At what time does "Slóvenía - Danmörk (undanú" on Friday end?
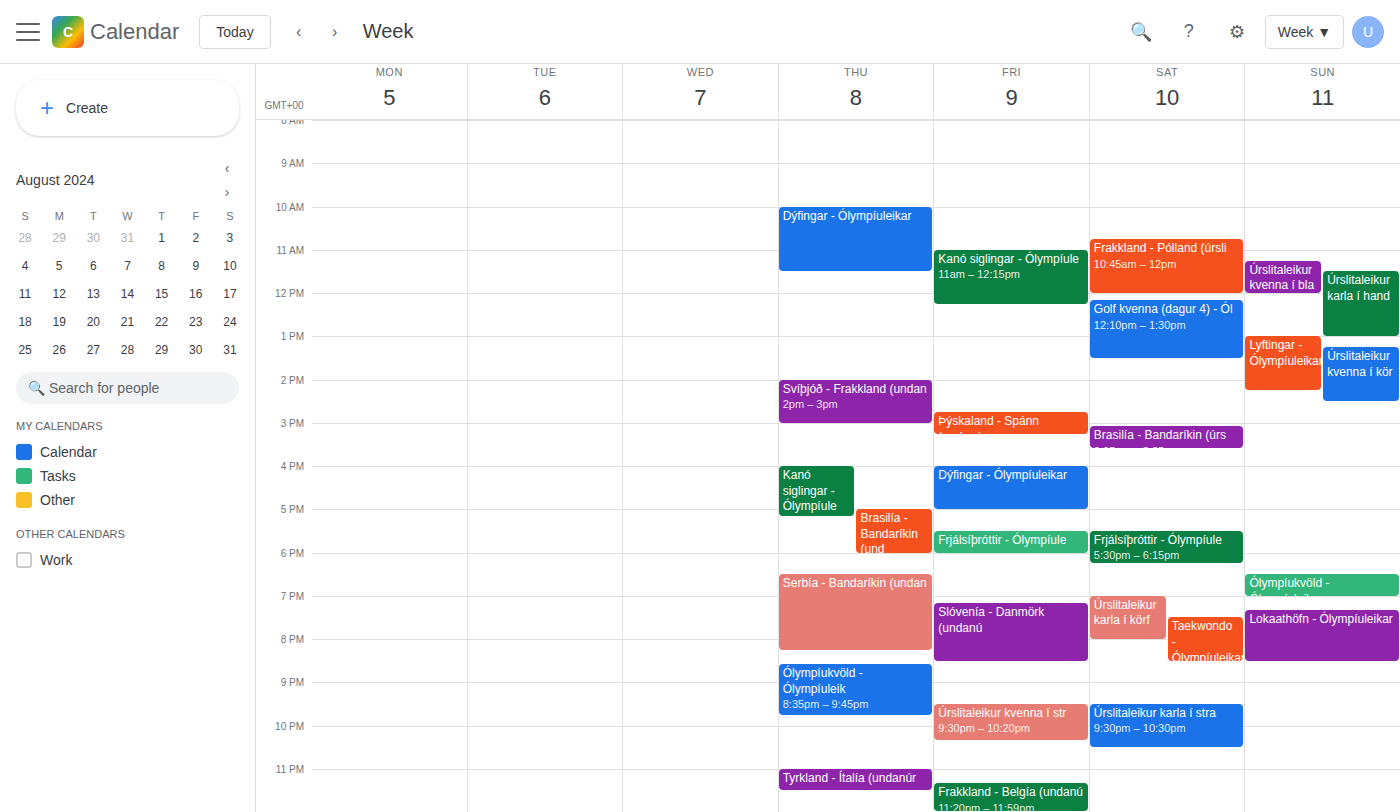
8:30 PM